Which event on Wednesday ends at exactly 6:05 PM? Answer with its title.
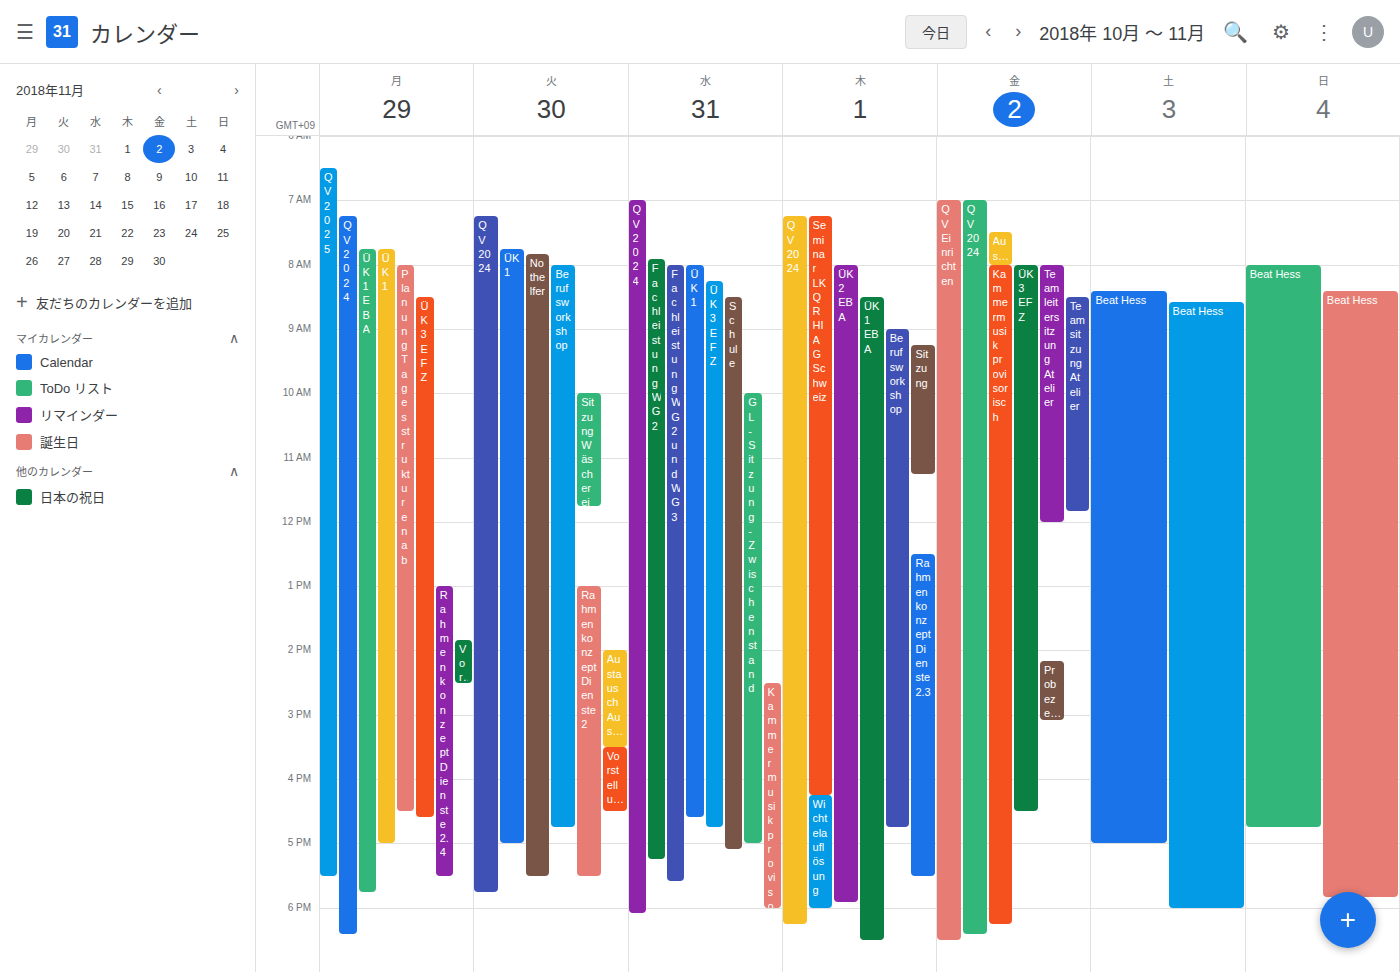
"QV 2024"